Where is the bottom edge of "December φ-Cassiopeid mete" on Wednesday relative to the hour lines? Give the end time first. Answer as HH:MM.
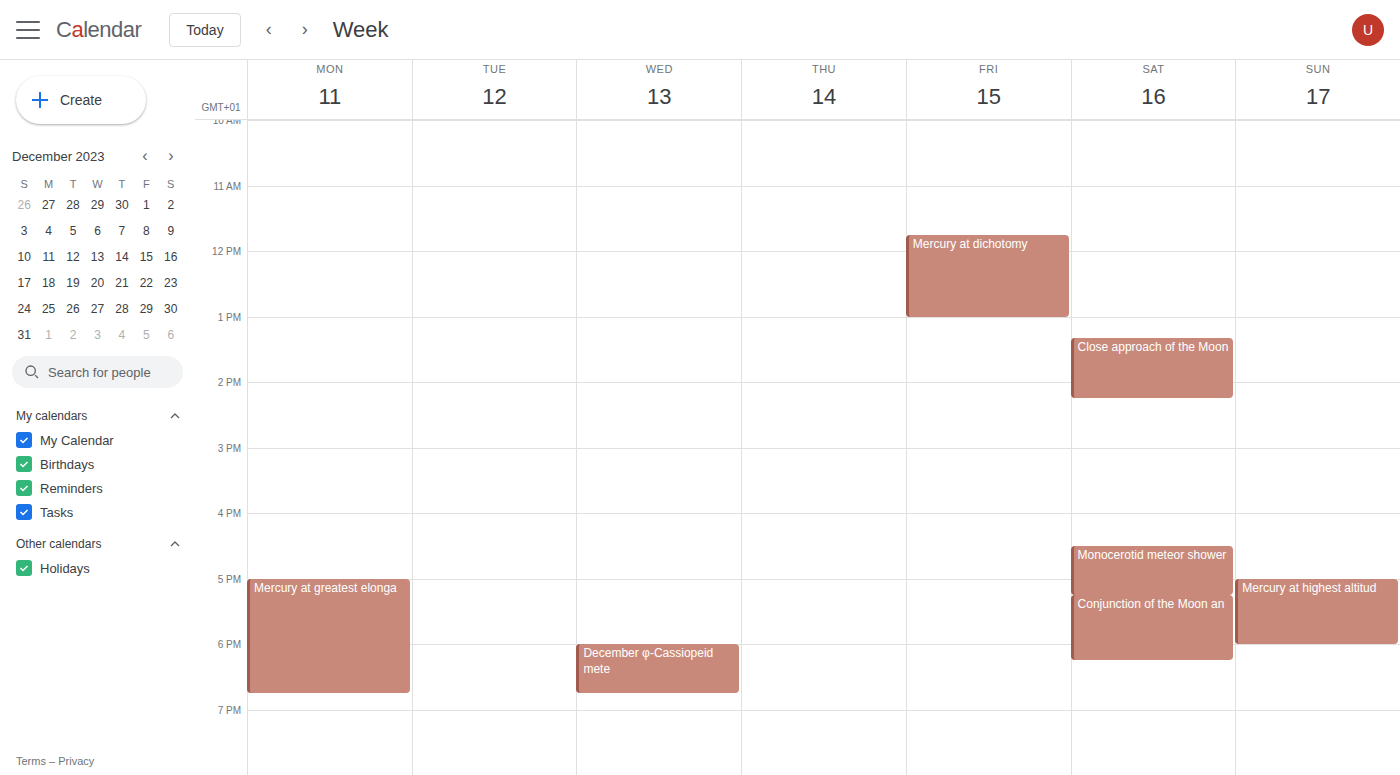
18:45 -- neither: three quarters of the way from the 18:00 line to the 19:00 line.